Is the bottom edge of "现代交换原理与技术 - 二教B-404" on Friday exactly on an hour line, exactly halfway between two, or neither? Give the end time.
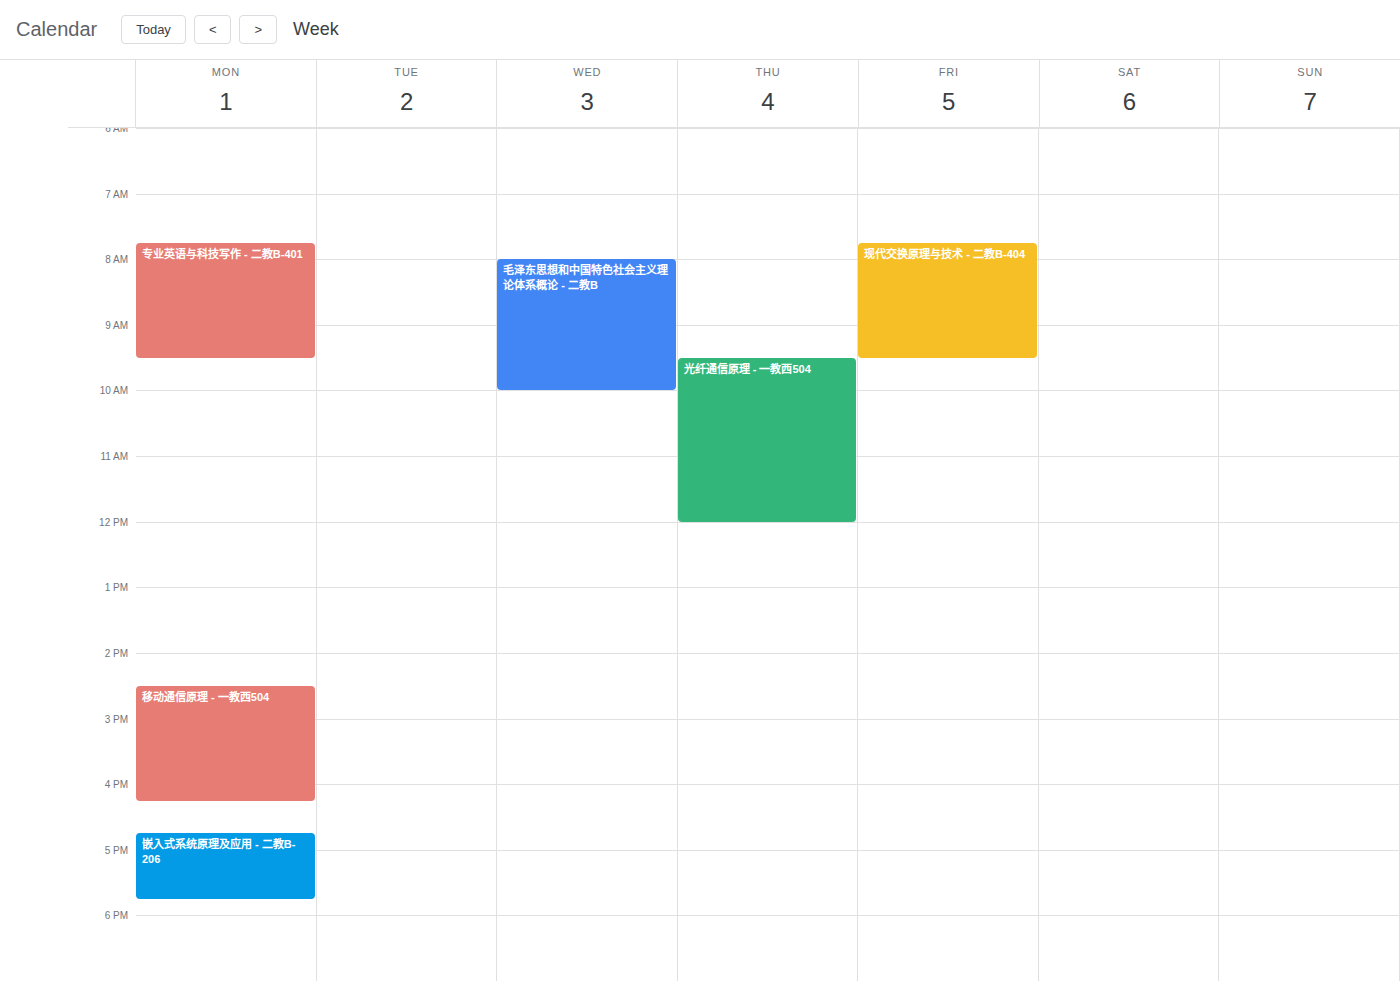
9:30 AM -- halfway between the 9 AM and 10 AM lines.